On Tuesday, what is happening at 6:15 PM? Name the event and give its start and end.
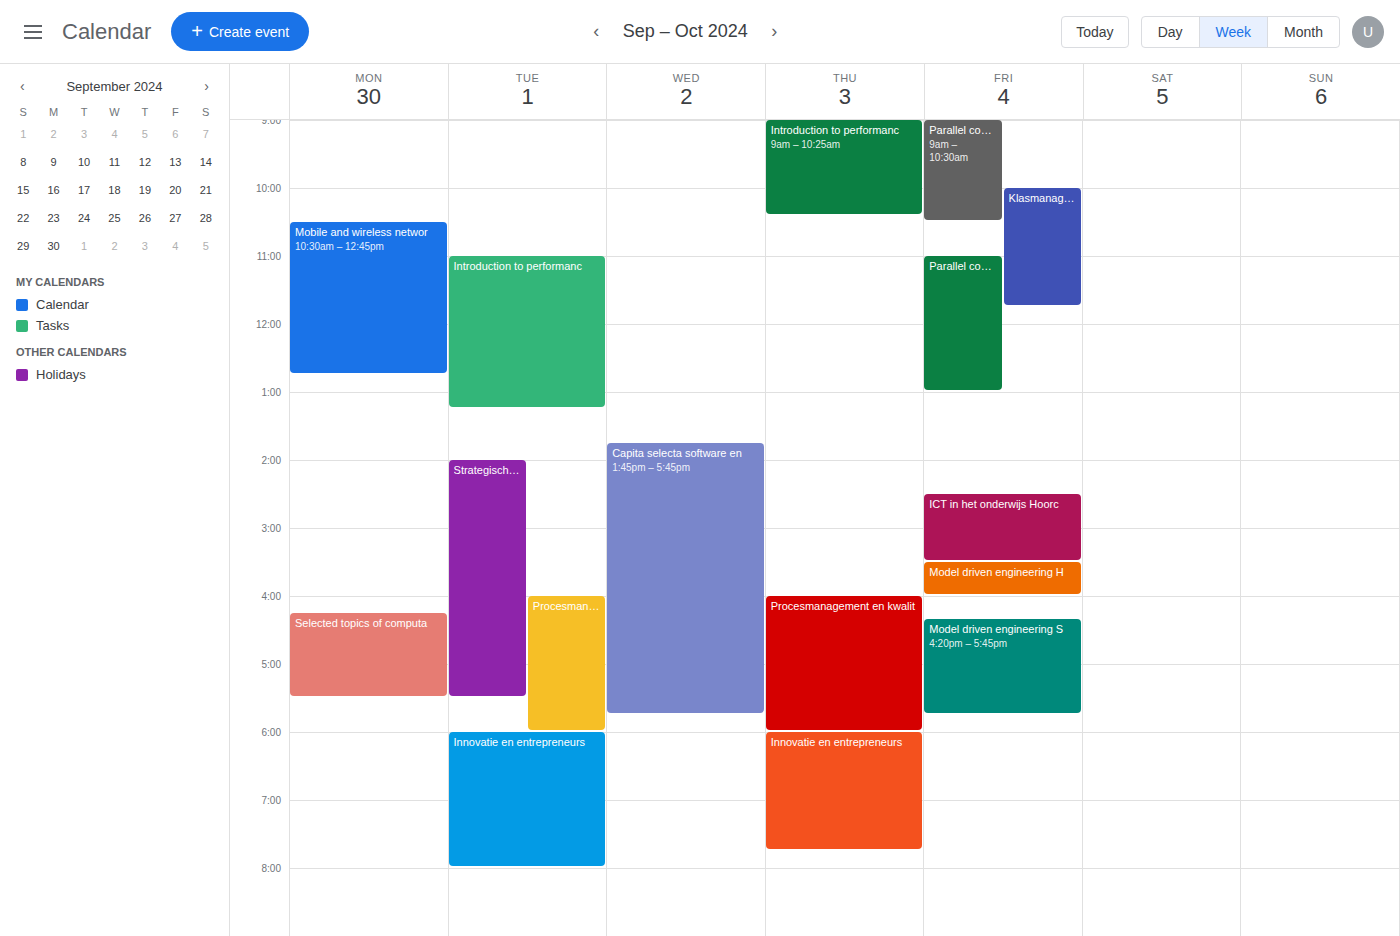
"Innovatie en entrepreneurs", 6:00 PM to 8:00 PM